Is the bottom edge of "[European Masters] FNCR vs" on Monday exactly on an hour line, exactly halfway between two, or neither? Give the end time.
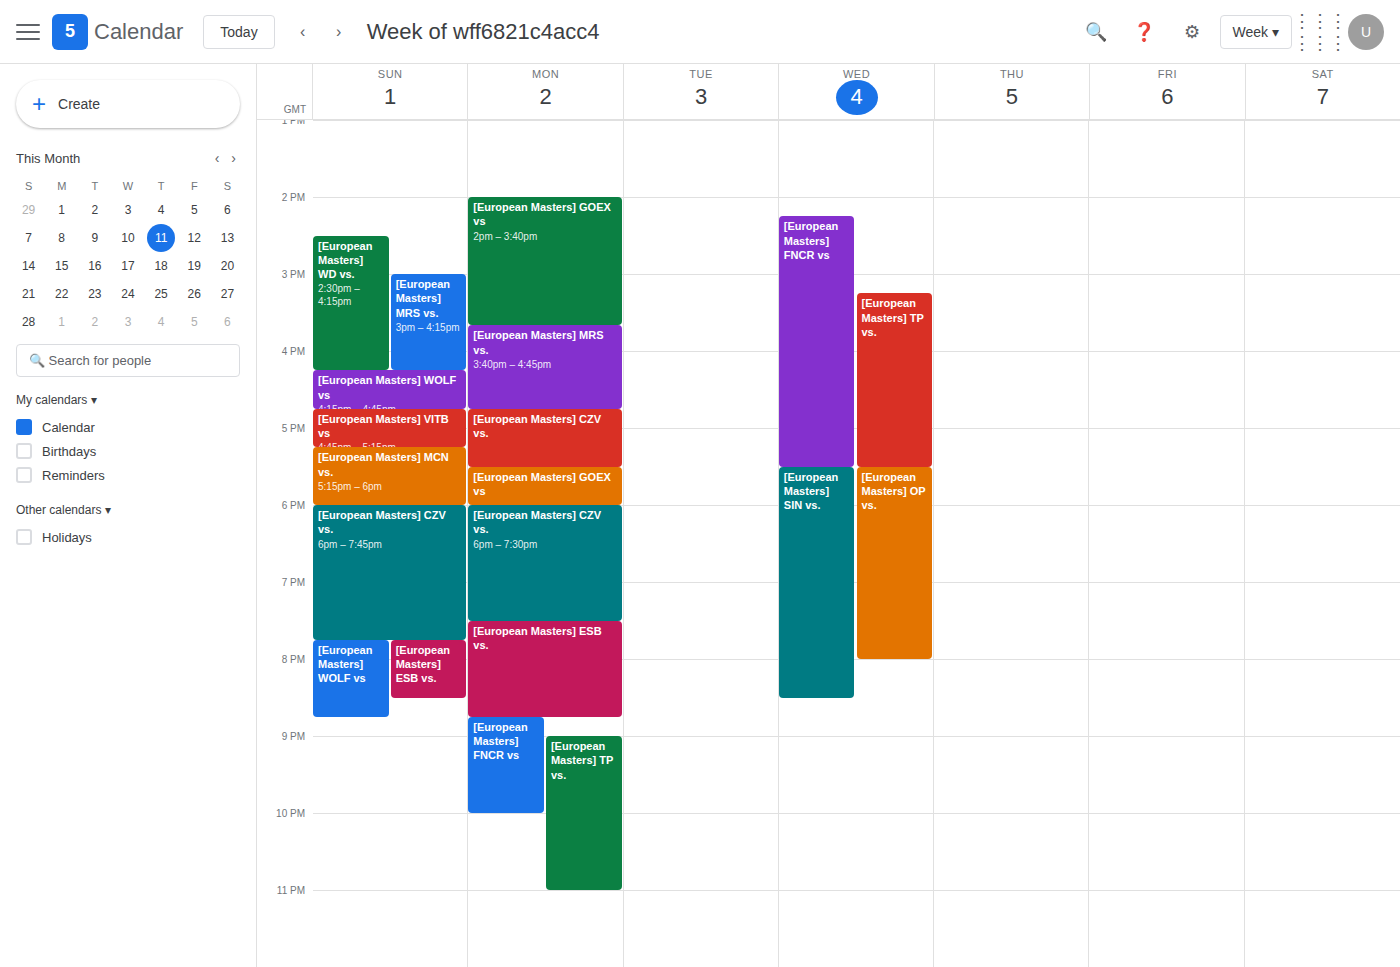
10:00 PM -- exactly on the 10 PM line.